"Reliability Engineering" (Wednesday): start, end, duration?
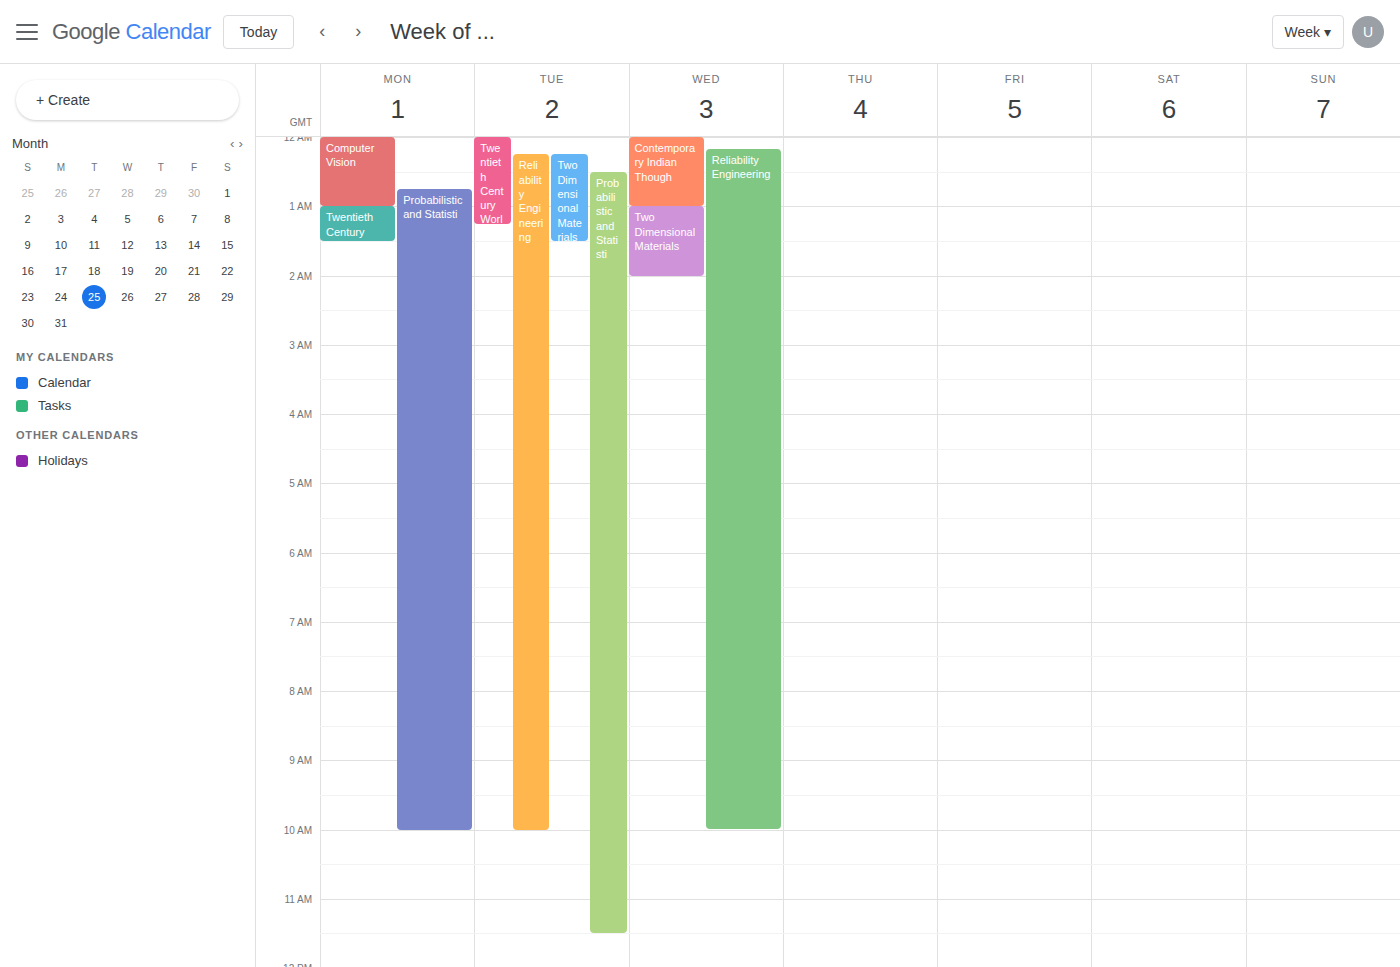
12:10 AM to 10:00 AM, 9 hours 50 minutes